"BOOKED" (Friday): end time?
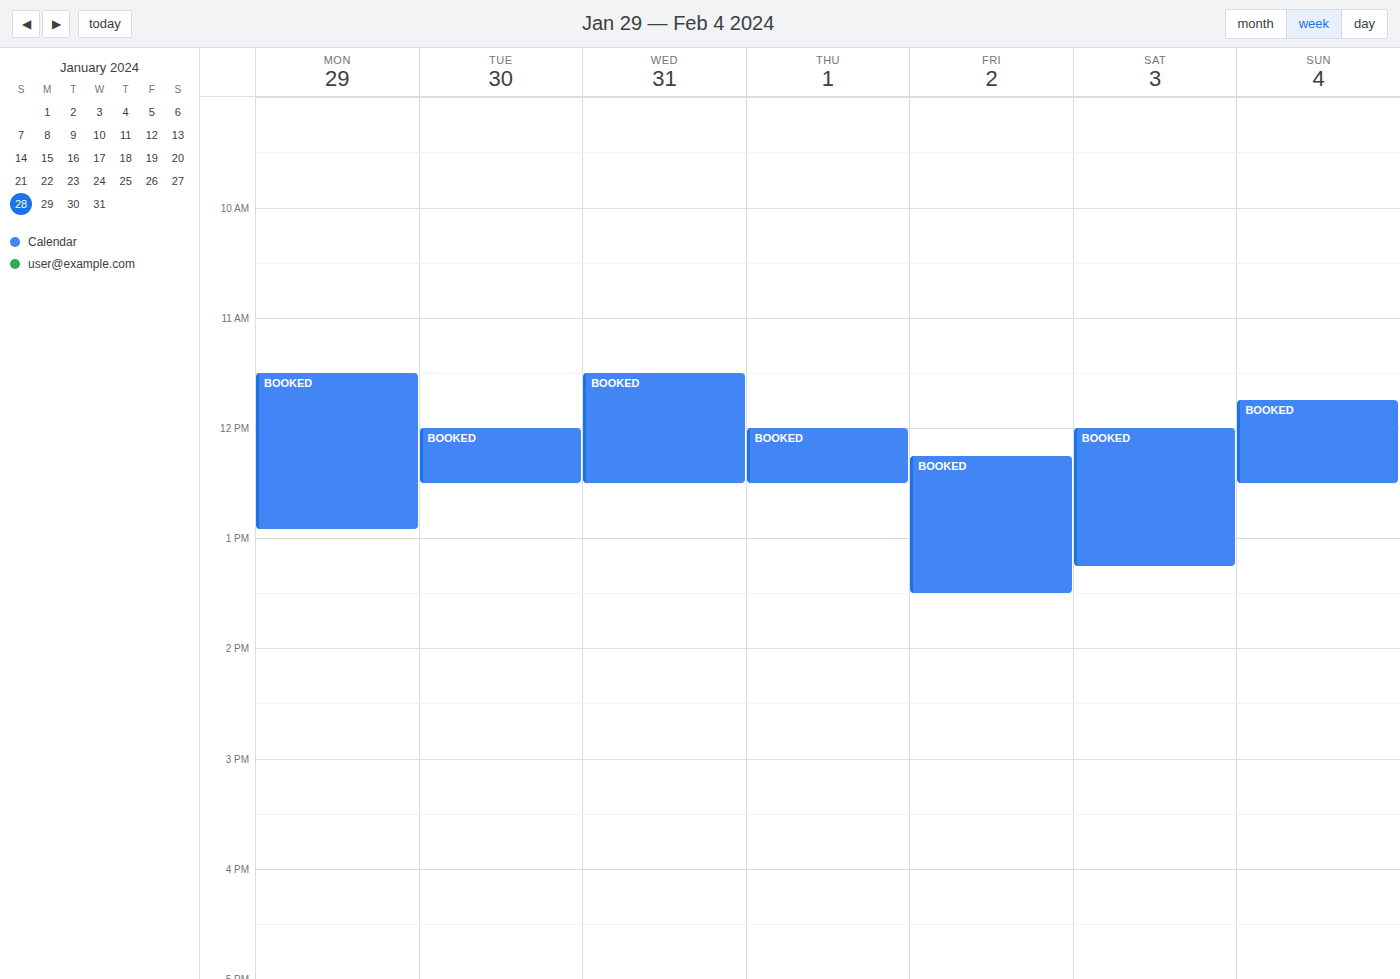
1:30 PM